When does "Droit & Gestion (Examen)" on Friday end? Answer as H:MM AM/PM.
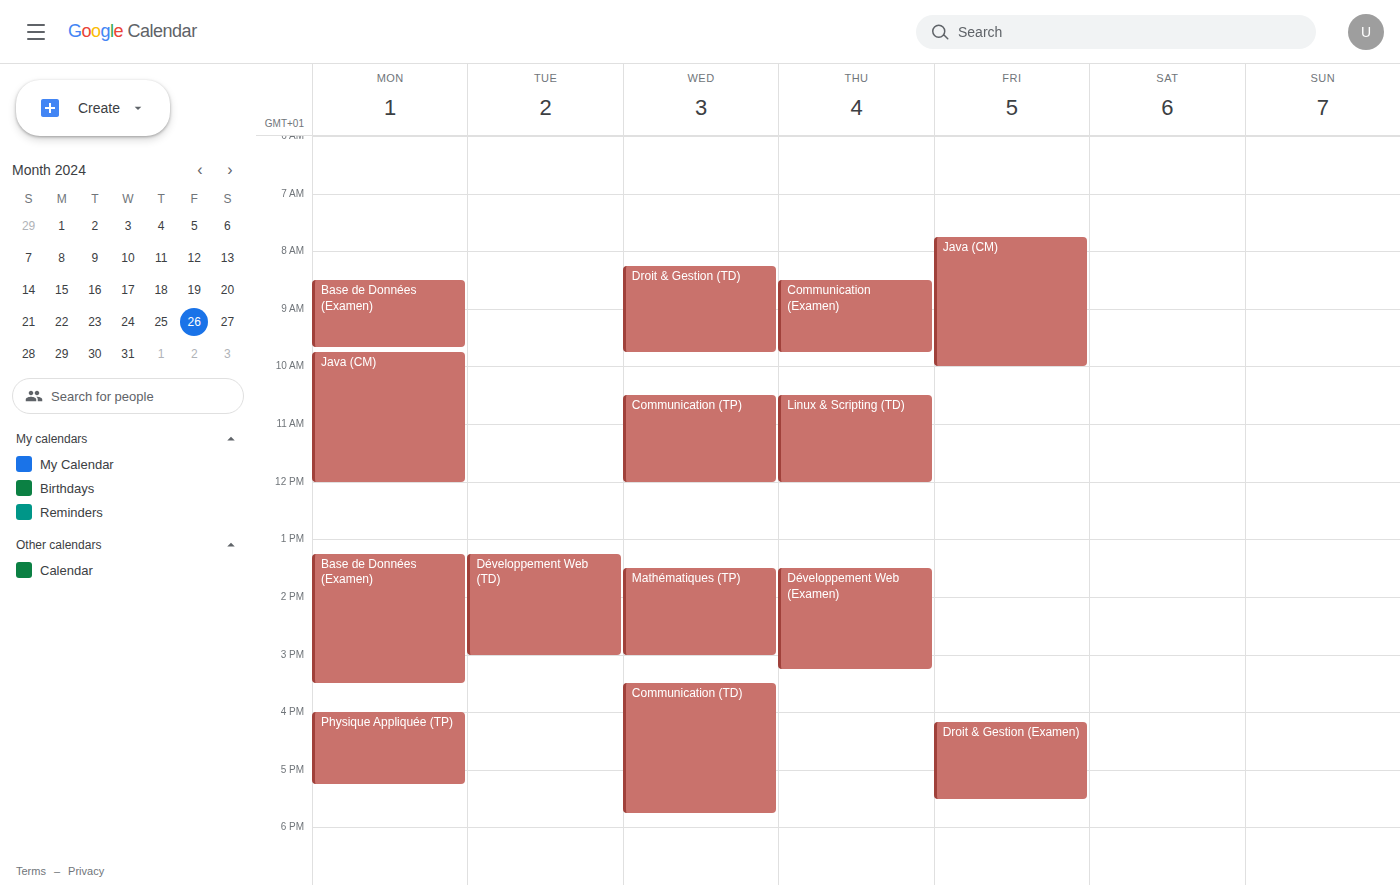
5:30 PM